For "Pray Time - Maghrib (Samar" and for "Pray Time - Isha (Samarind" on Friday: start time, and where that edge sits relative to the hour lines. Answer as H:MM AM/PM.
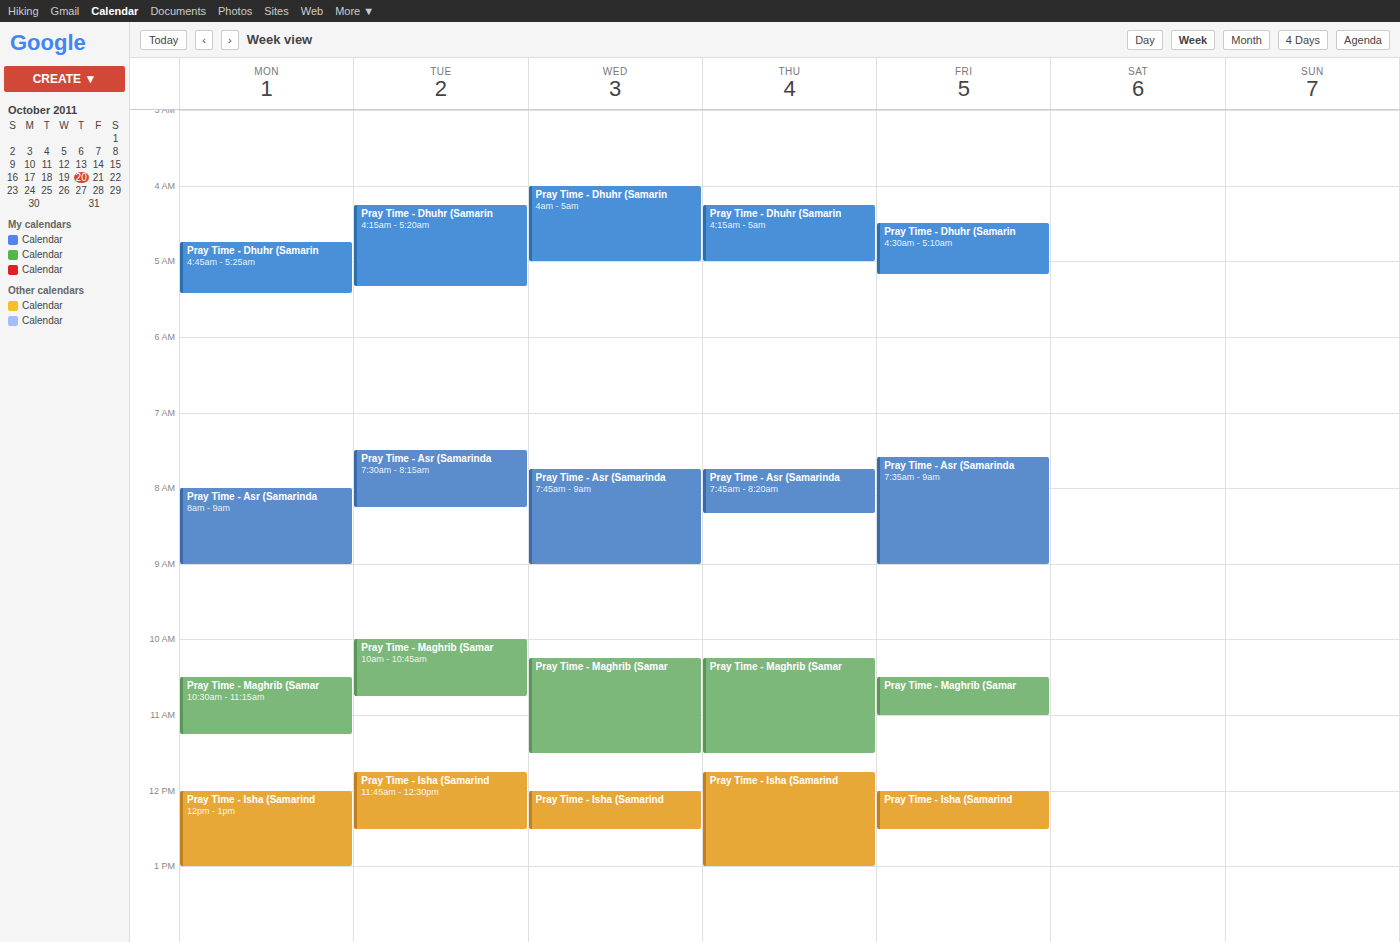
"Pray Time - Maghrib (Samar": 10:30 AM, halfway between the 10 AM and 11 AM lines. "Pray Time - Isha (Samarind": 12:00 PM, exactly on the 12 PM line.